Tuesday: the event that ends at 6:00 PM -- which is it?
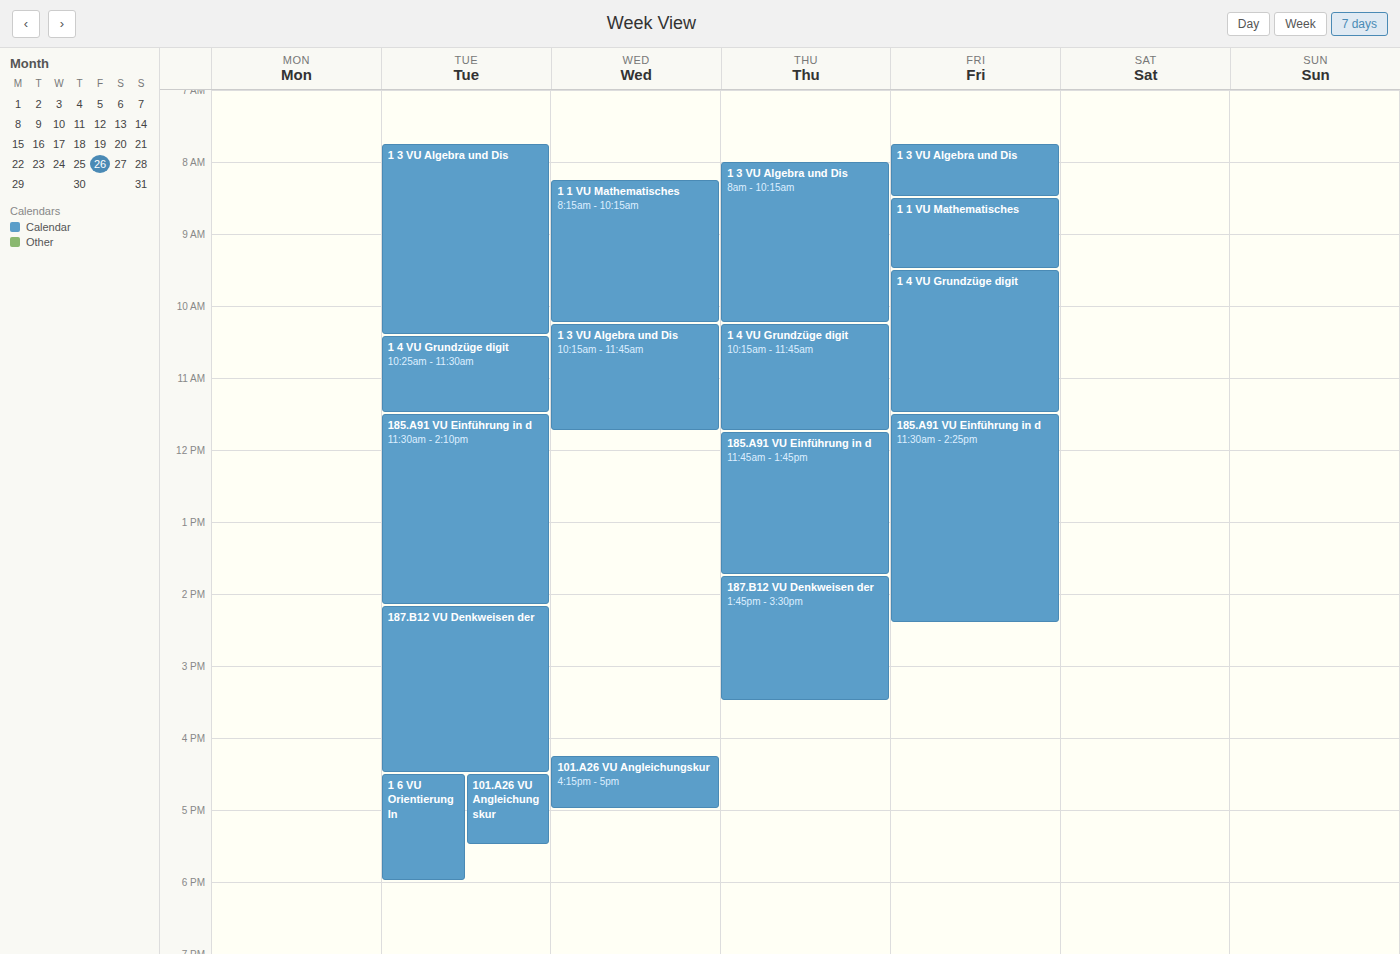
"1 6 VU Orientierung In"